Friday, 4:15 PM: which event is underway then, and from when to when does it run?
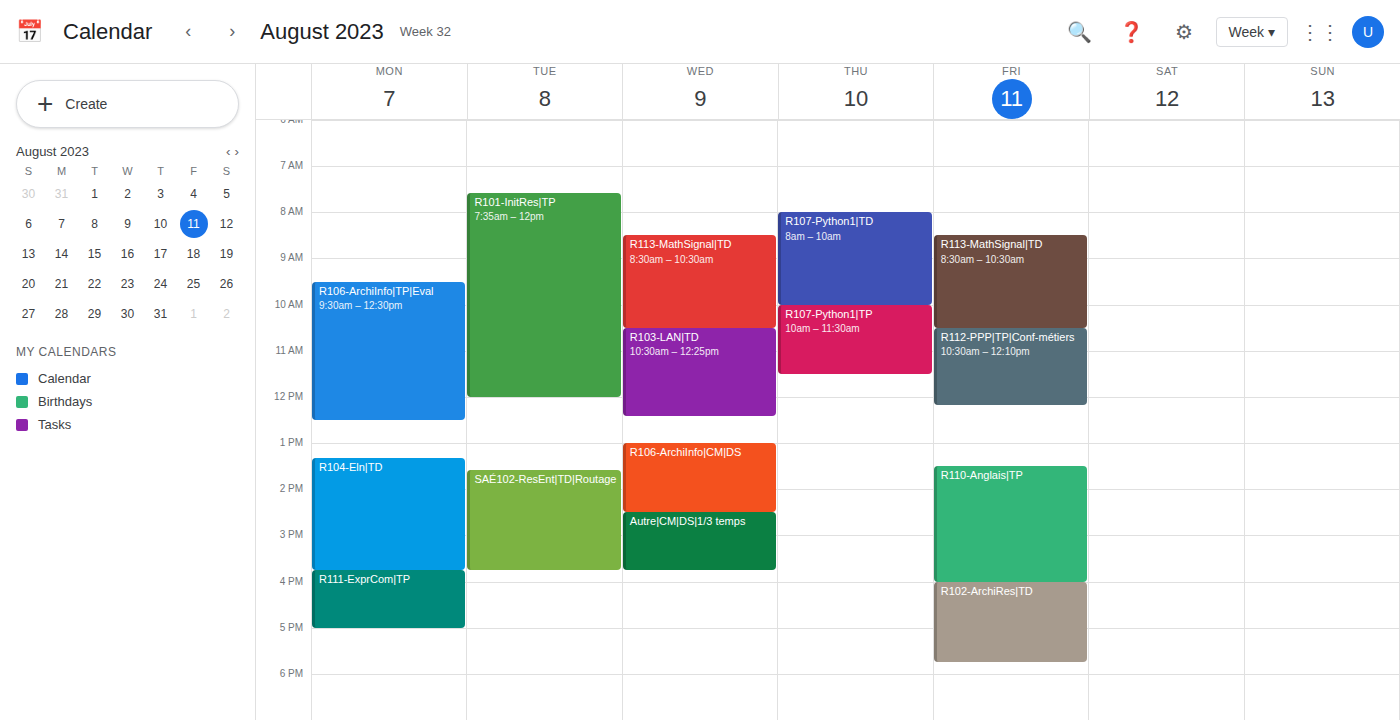
"R102-ArchiRes|TD", 4:00 PM to 5:45 PM